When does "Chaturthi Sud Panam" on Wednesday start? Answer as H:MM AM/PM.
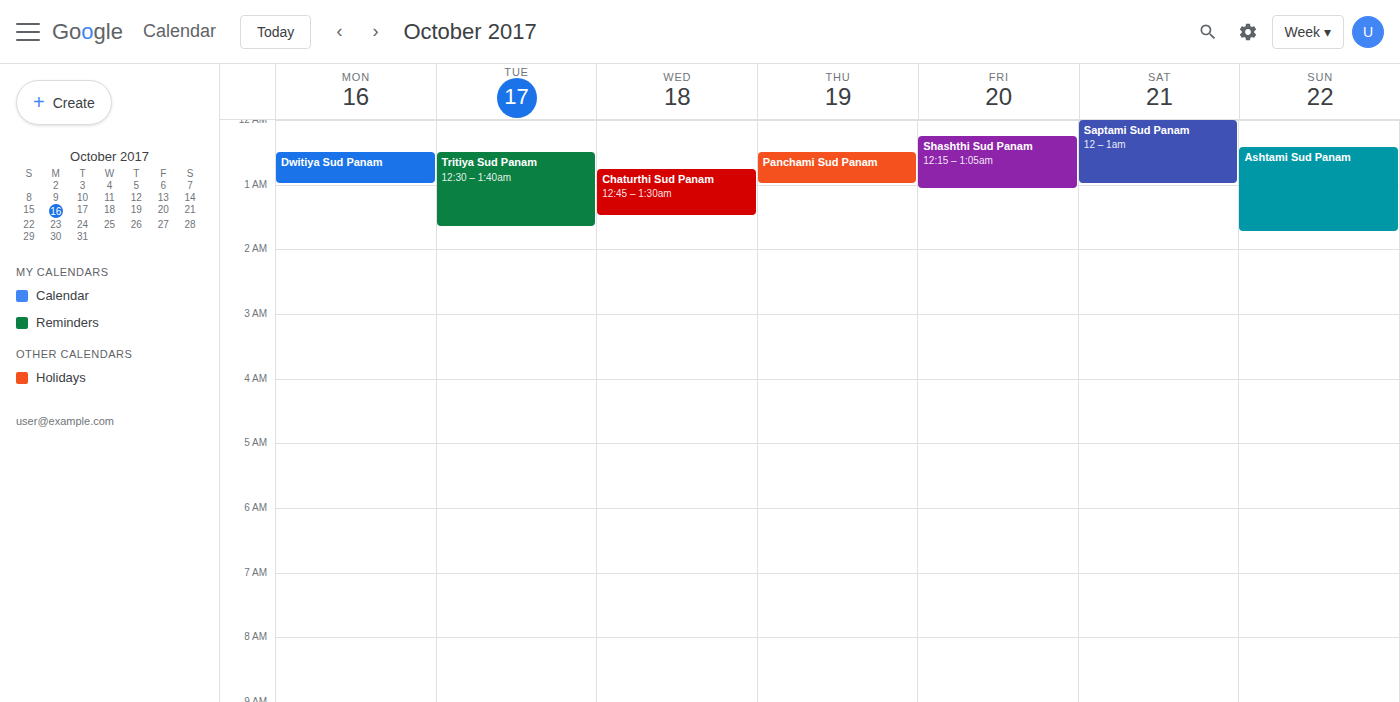
12:45 AM